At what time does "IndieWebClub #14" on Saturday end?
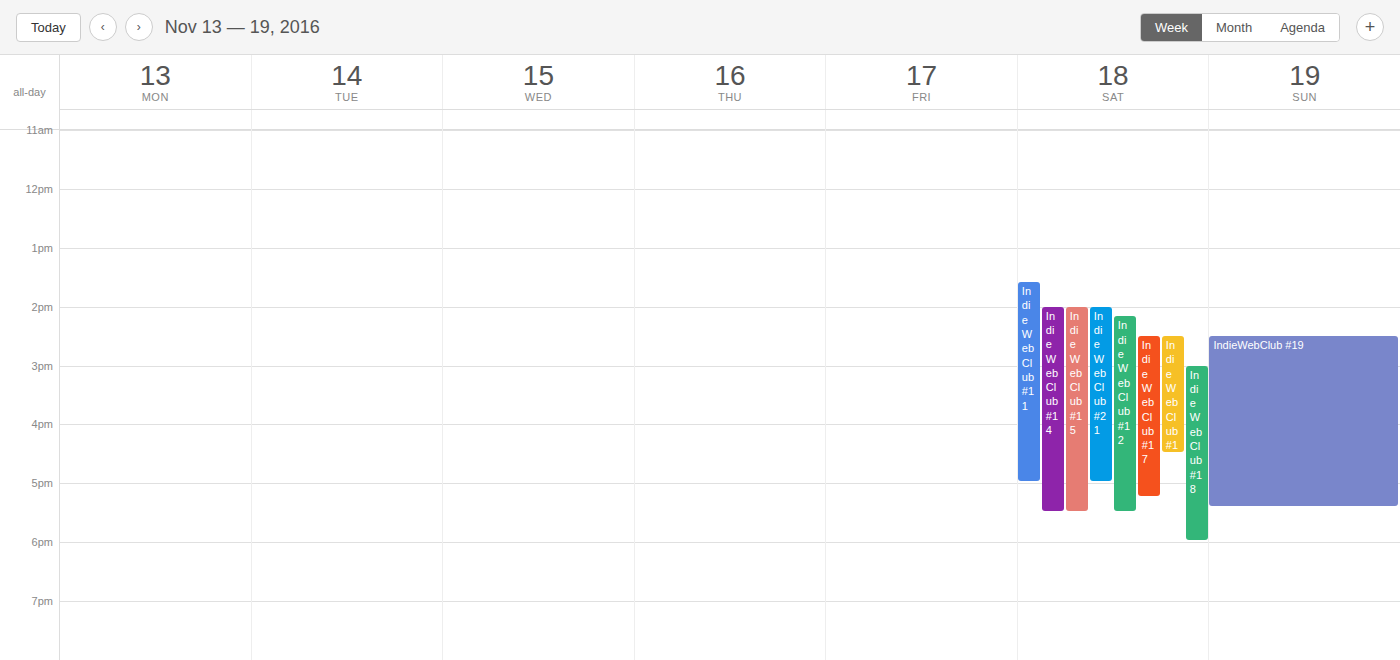
5:30 PM